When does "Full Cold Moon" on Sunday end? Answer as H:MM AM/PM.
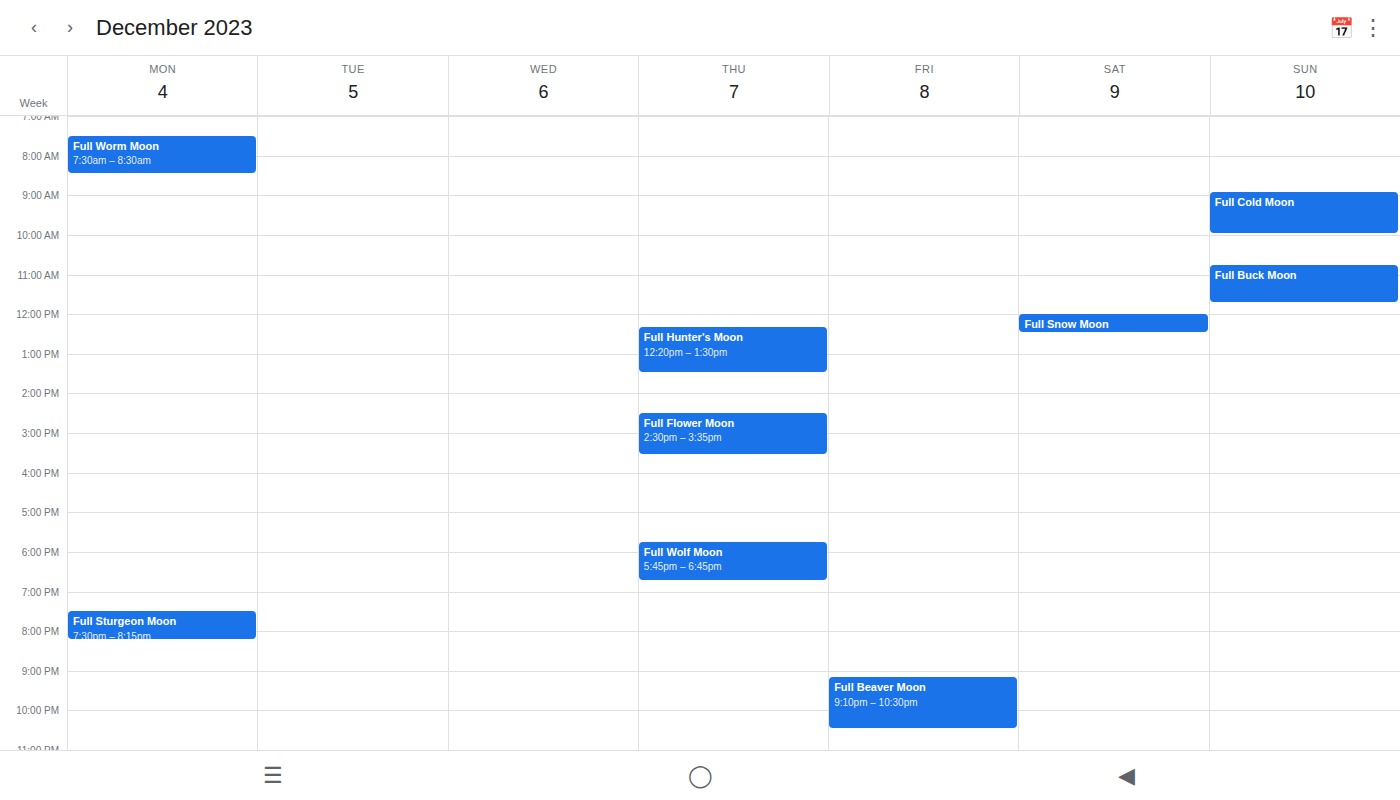
10:00 AM